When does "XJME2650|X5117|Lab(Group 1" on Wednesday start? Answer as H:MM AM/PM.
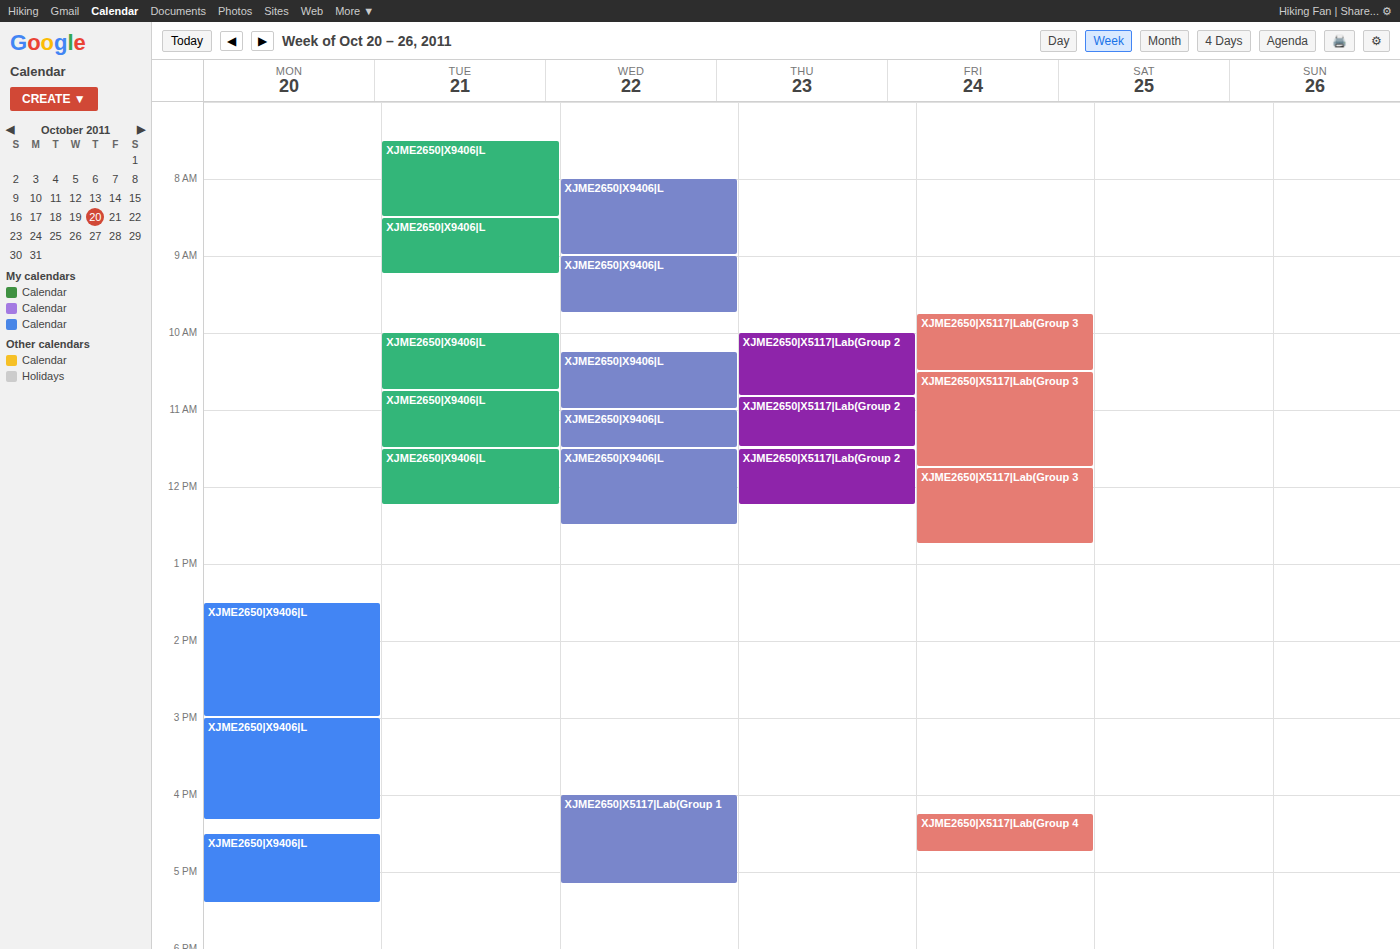
4:00 PM